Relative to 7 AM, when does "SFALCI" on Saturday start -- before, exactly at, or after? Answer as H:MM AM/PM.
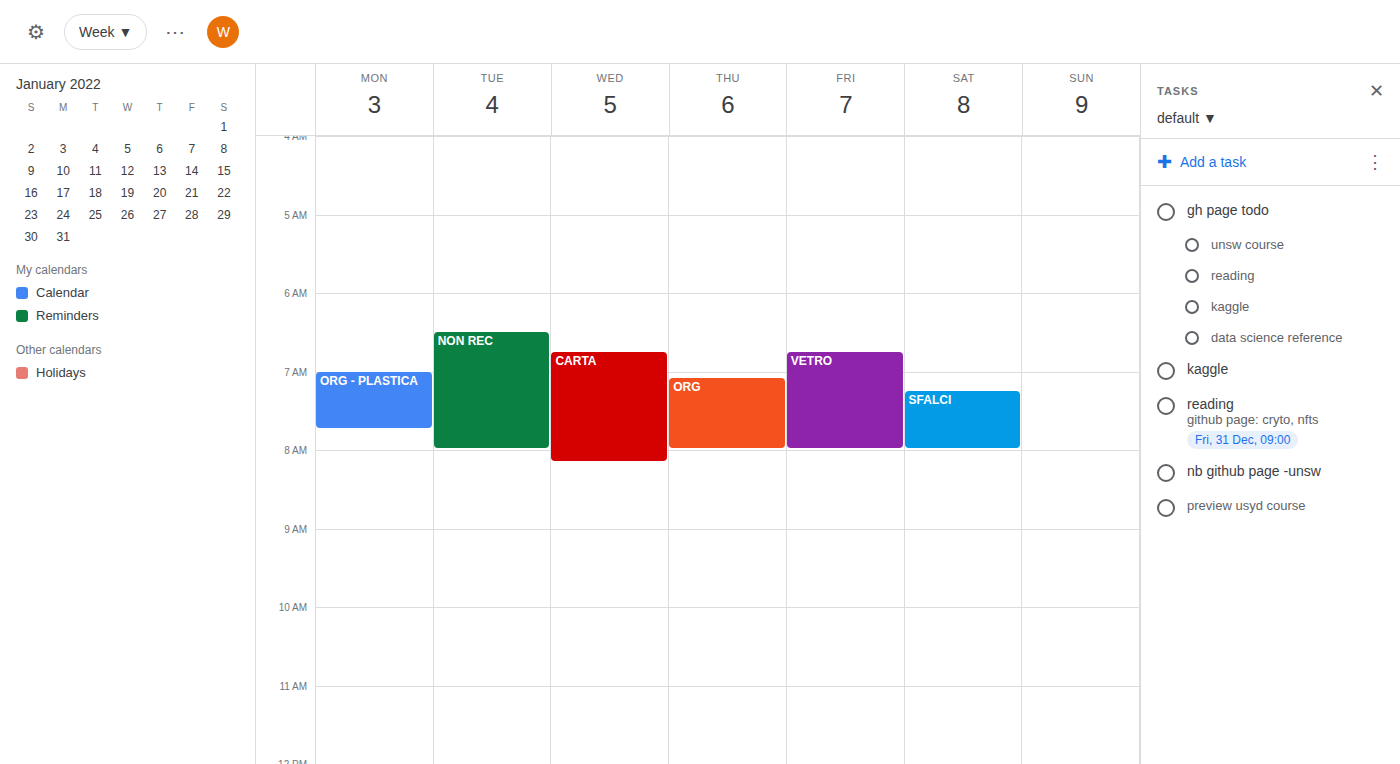
7:15 AM -- after 7 AM, 15 minutes below the 7 AM line.